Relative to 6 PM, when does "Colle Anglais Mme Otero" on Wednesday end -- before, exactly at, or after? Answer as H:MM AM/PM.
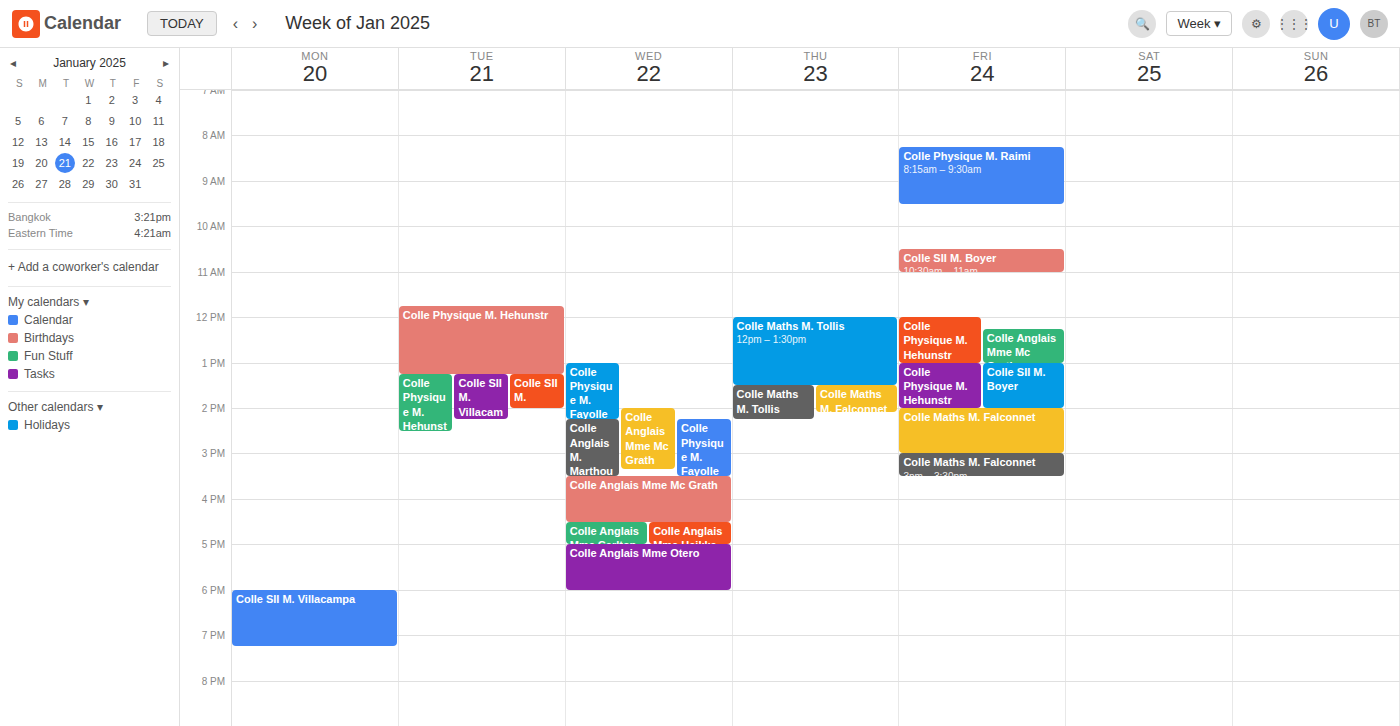
6:00 PM -- exactly at 6 PM, on the 6 PM line.